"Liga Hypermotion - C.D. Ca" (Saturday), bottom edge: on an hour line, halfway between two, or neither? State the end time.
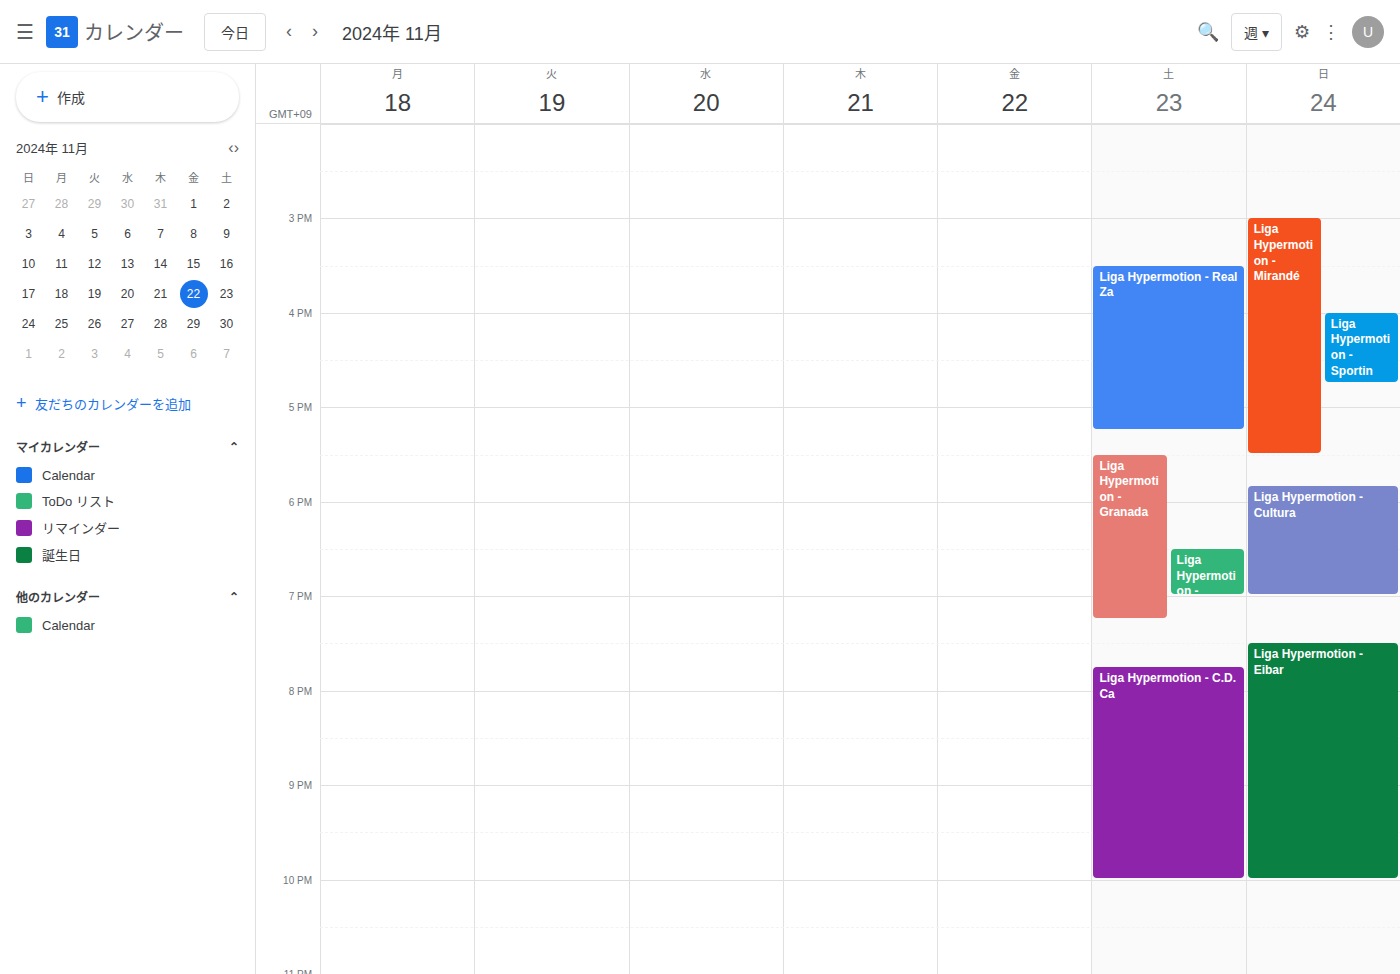
10:00 PM -- exactly on the 10 PM line.